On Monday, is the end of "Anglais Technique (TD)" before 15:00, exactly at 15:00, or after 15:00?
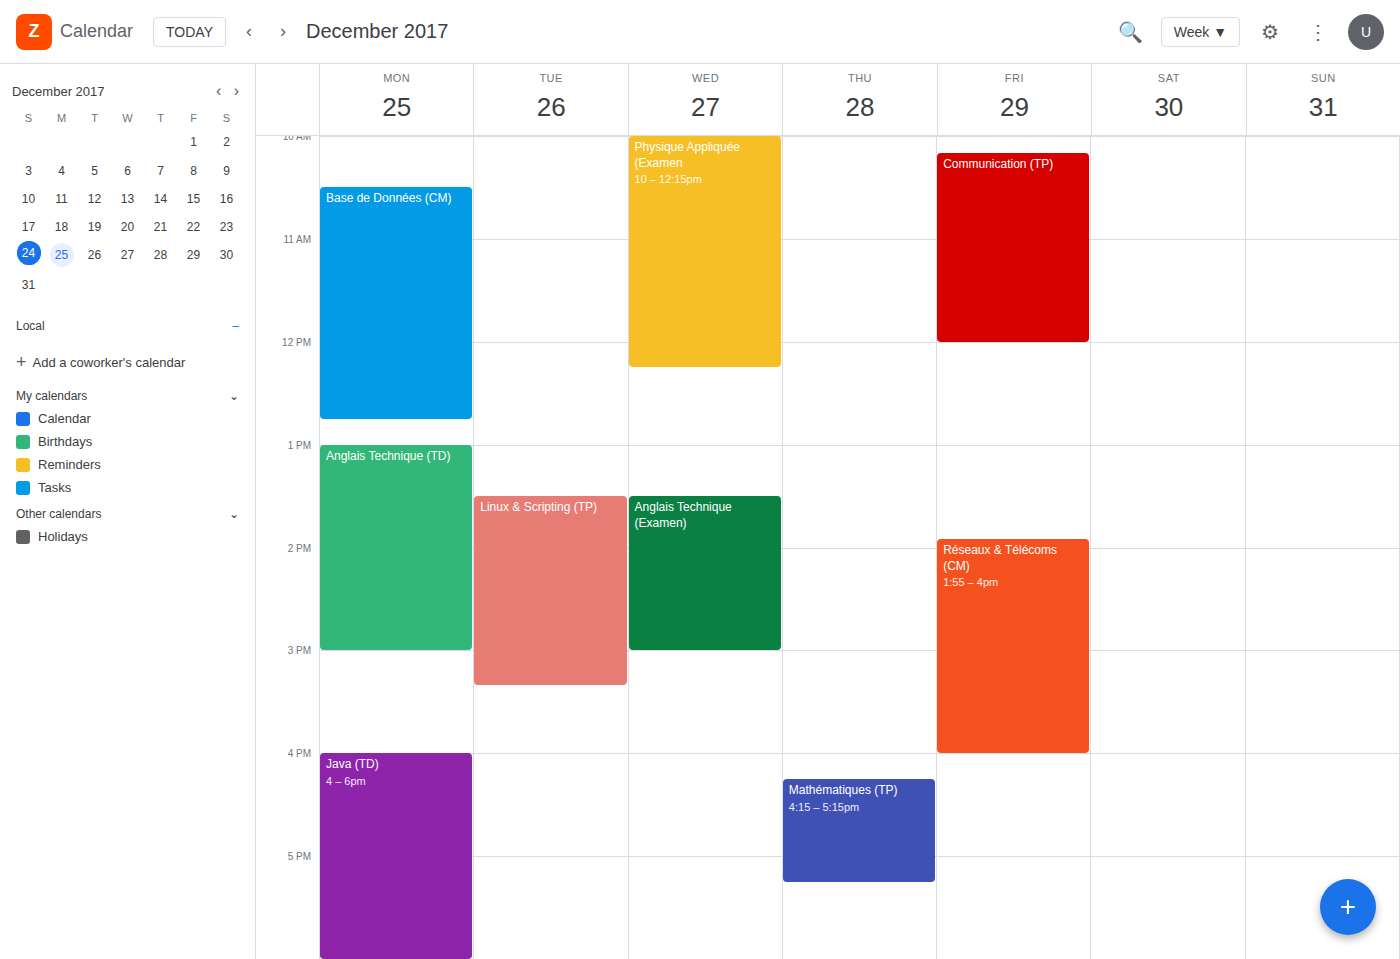
15:00 -- exactly at 15:00, on the 15:00 line.